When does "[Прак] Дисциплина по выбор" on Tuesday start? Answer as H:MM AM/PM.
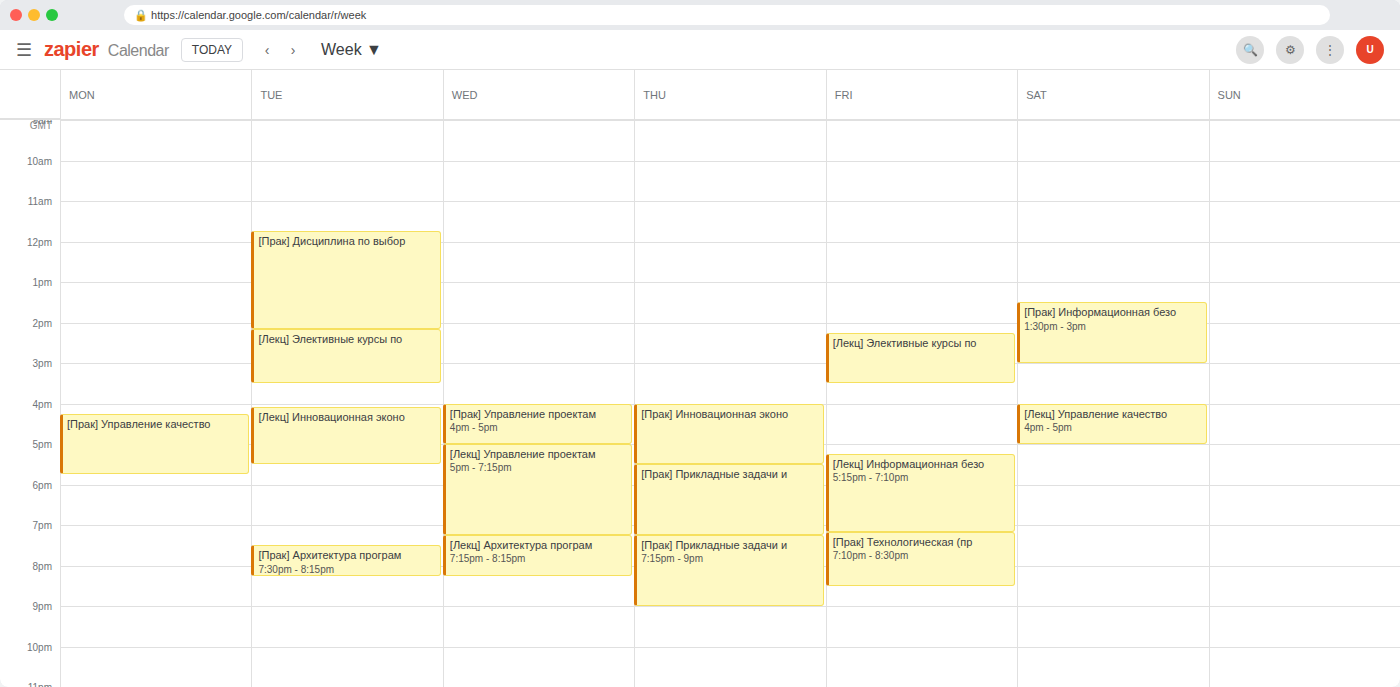
11:45 AM